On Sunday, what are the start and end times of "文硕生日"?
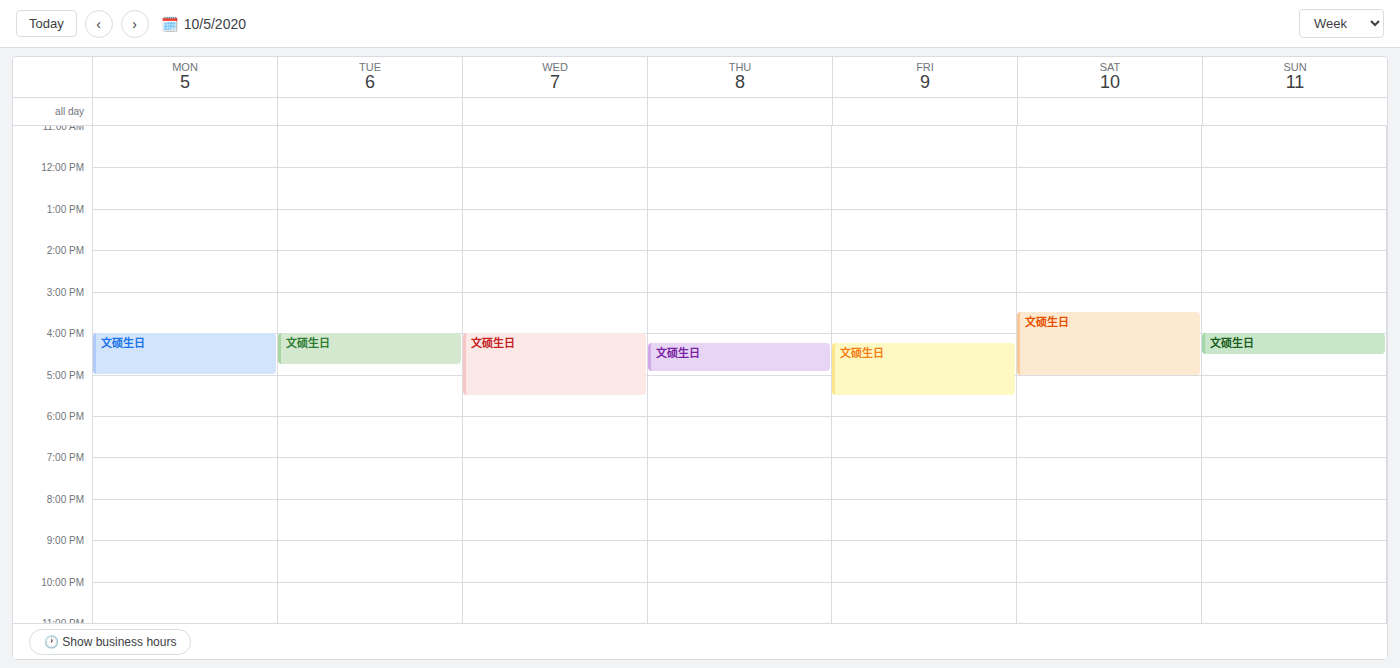
4:00 PM to 4:30 PM